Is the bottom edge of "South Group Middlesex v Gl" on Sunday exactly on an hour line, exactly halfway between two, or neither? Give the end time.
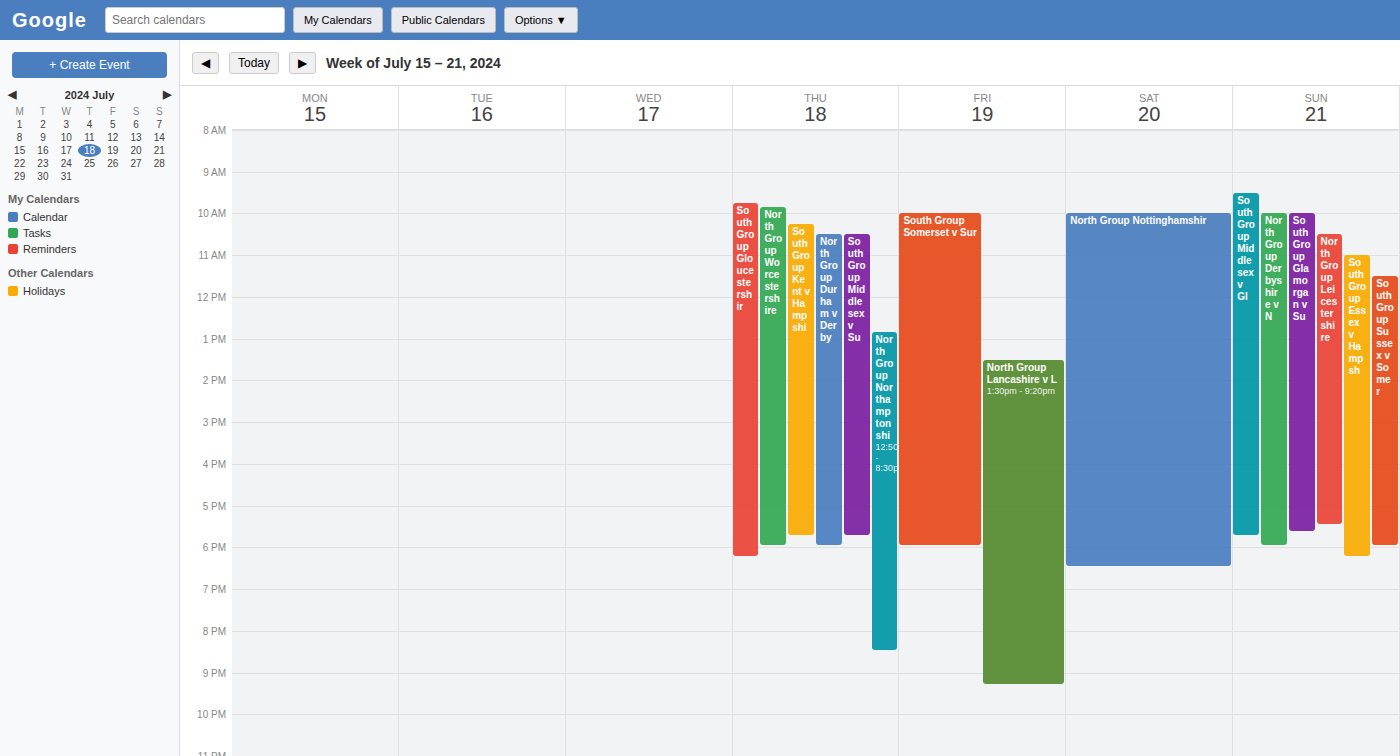
5:45 PM -- neither: three quarters of the way from the 5 PM line to the 6 PM line.